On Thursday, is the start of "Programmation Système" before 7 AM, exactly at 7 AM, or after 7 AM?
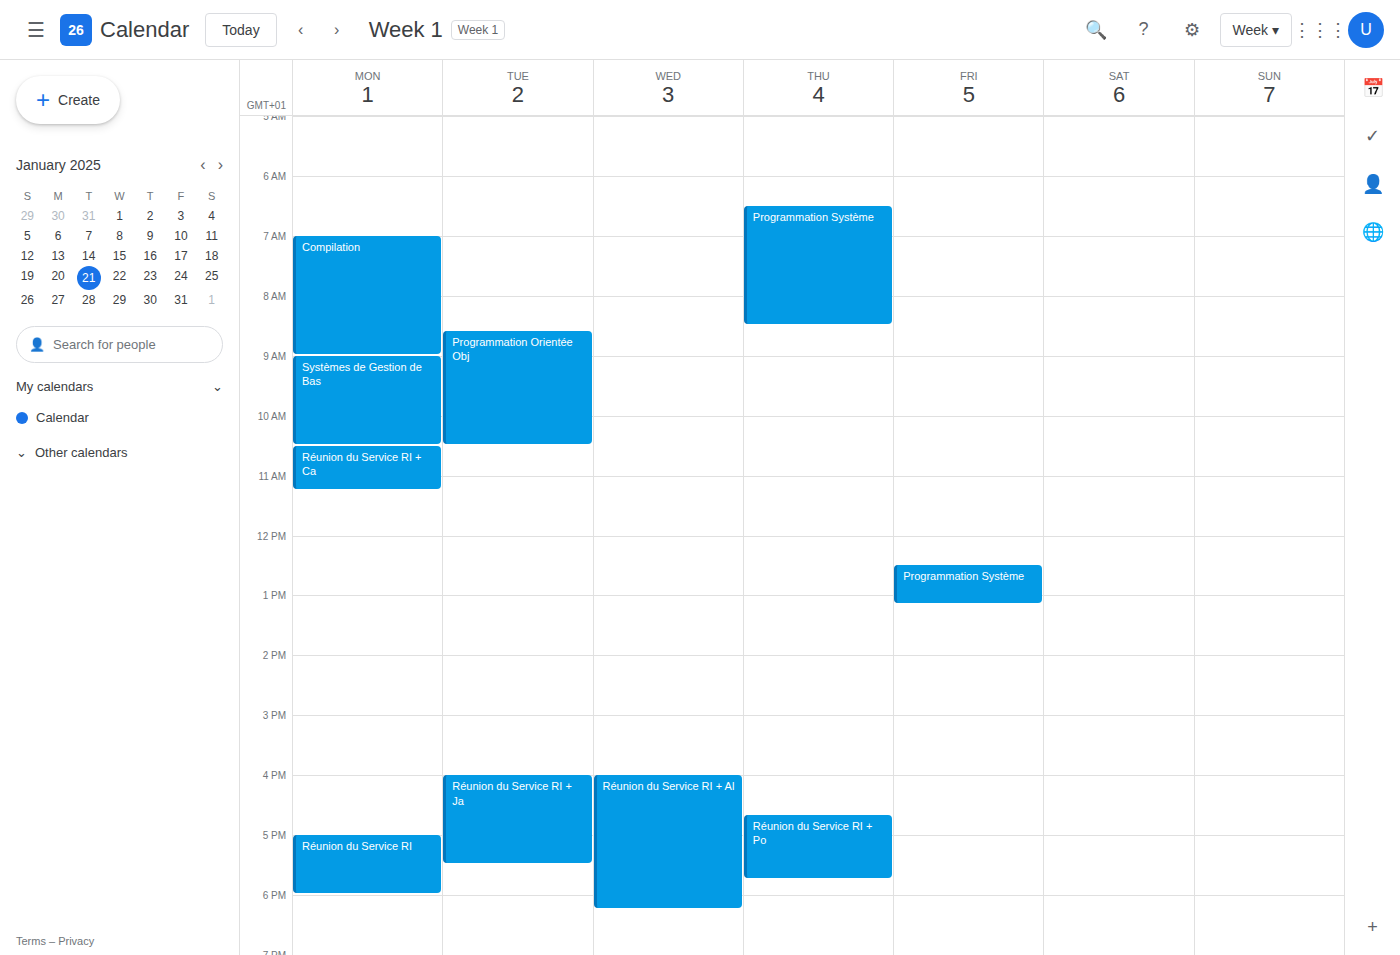
6:30 AM -- before 7 AM, 30 minutes above the 7 AM line.